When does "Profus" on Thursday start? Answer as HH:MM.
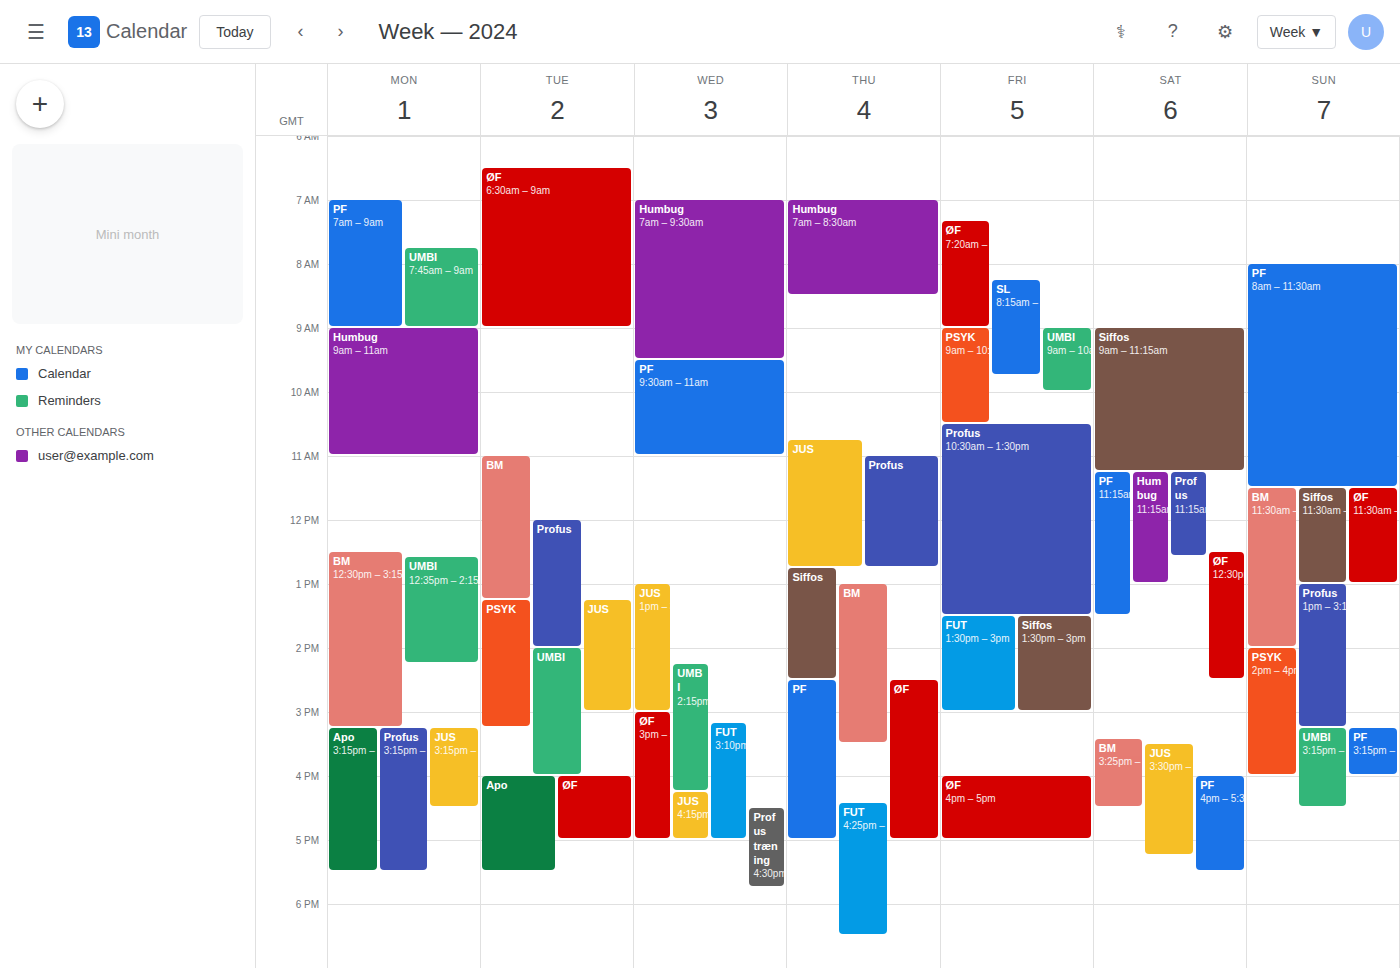
11:00